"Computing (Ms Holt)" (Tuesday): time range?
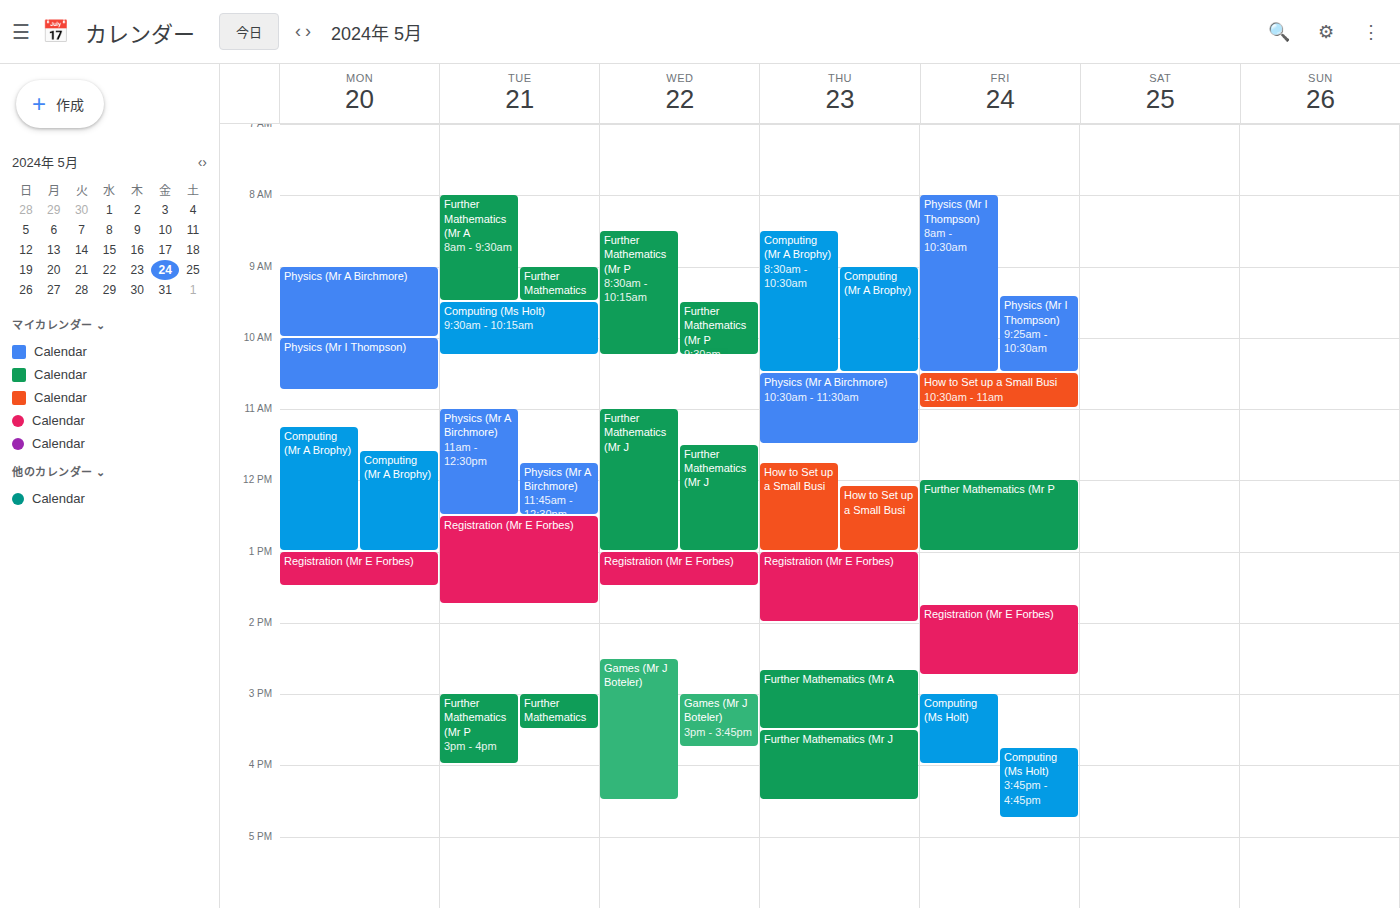
9:30 AM to 10:15 AM